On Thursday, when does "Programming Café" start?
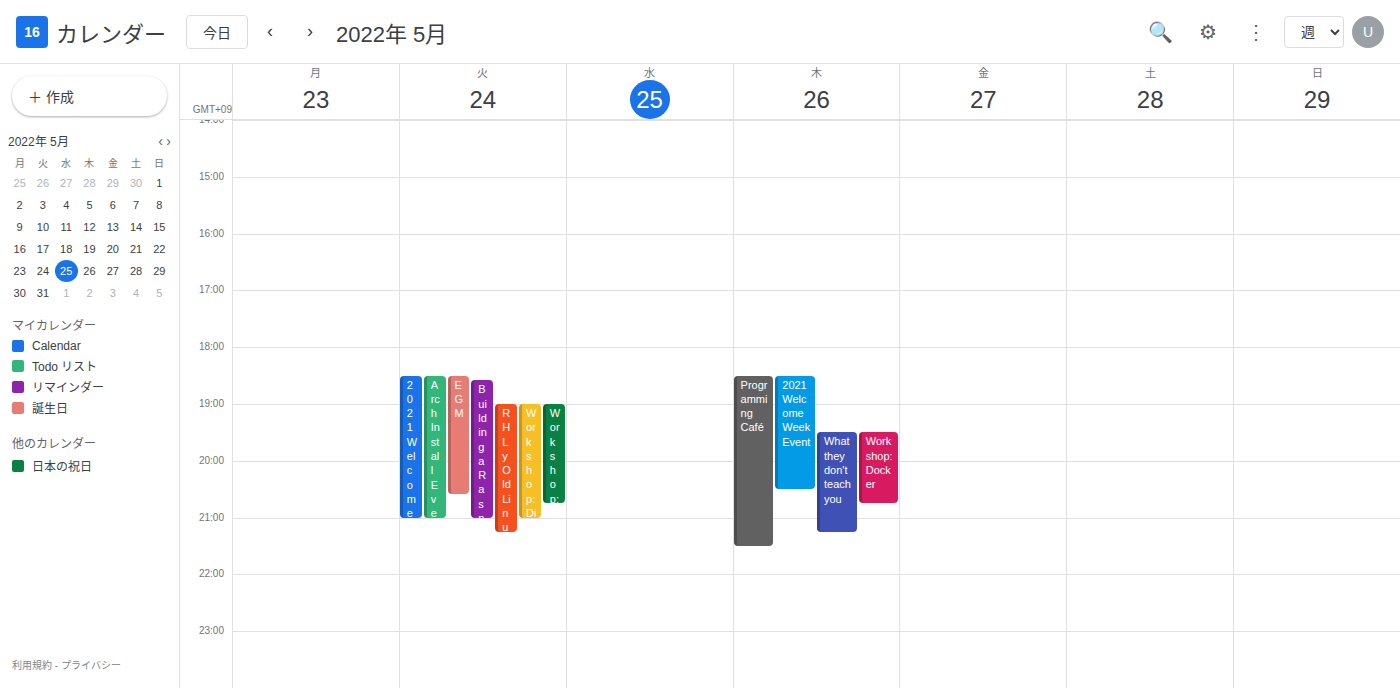
6:30 PM